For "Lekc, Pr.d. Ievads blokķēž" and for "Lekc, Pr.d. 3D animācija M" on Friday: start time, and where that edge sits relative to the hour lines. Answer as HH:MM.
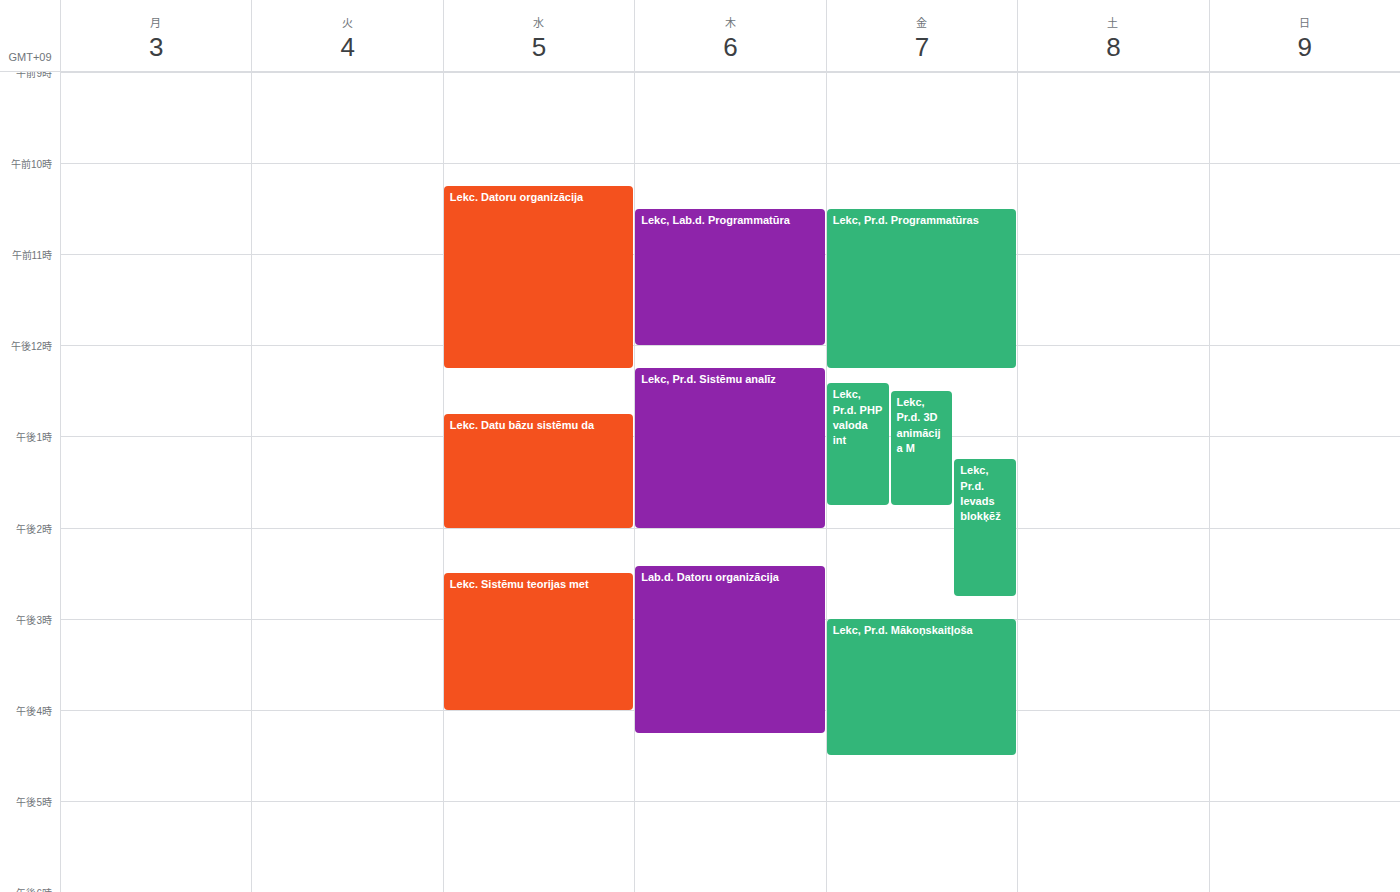
"Lekc, Pr.d. Ievads blokķēž": 13:15, neither: a quarter of the way from the 13:00 line to the 14:00 line. "Lekc, Pr.d. 3D animācija M": 12:30, halfway between the 12:00 and 13:00 lines.